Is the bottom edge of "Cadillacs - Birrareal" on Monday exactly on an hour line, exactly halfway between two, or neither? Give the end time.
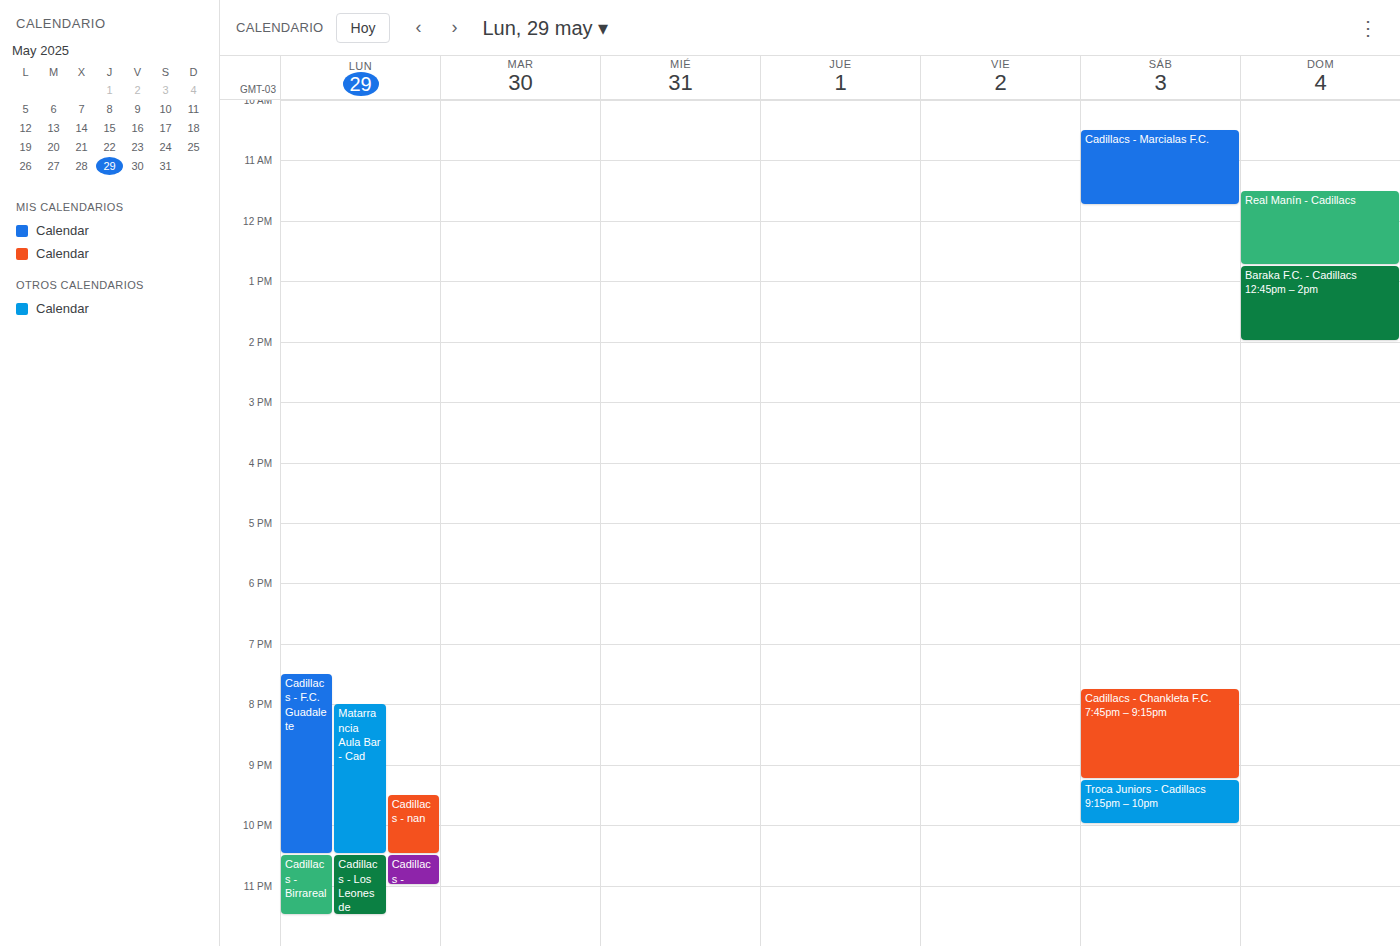
11:30 PM -- halfway between the 11 PM and 12 AM lines.